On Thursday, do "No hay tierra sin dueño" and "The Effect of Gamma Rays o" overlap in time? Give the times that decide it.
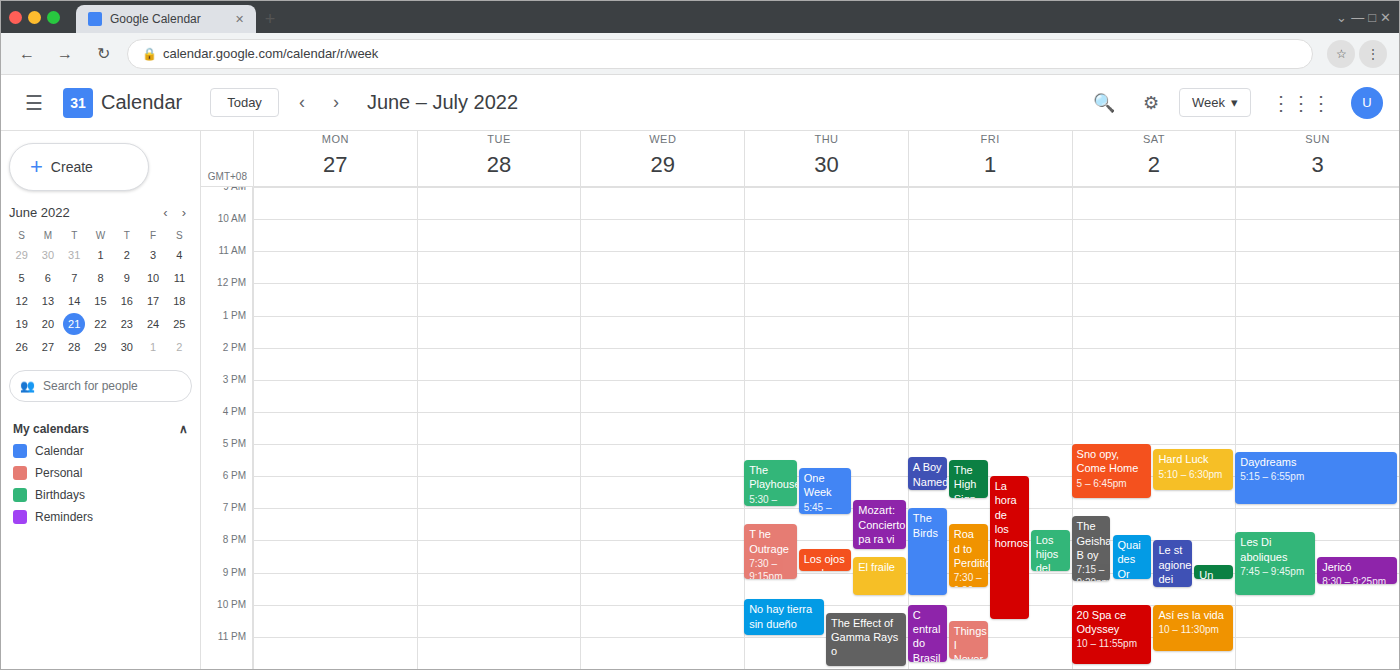
"The Effect of Gamma Rays o" starts at 10:15 PM, before "No hay tierra sin dueño" ends at 11:00 PM -- they overlap.